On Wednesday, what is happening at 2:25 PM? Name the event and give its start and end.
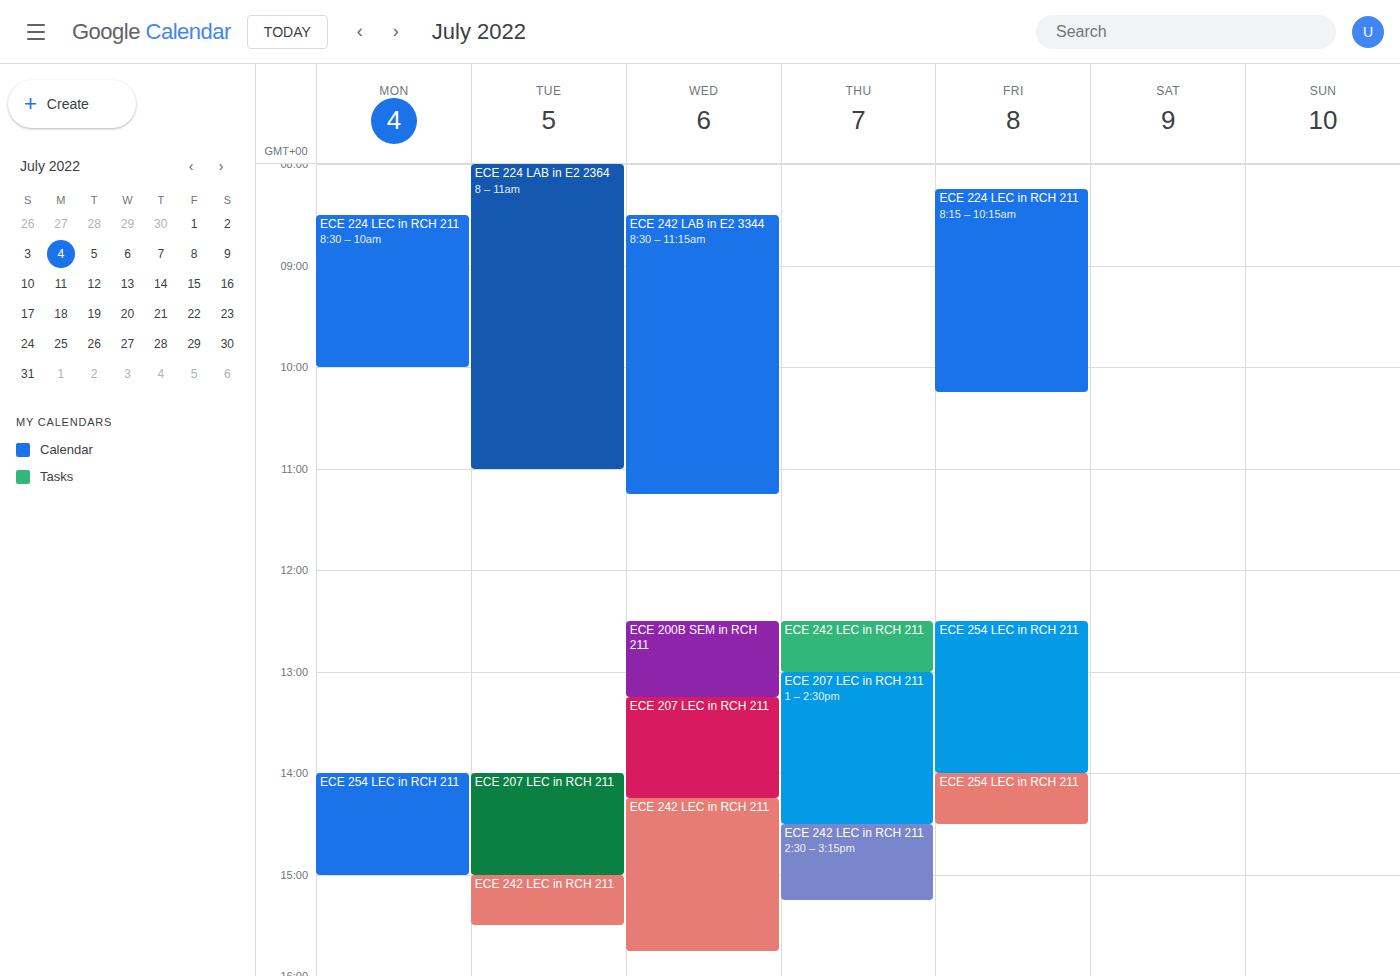
"ECE 242 LEC in RCH 211", 2:15 PM to 3:45 PM